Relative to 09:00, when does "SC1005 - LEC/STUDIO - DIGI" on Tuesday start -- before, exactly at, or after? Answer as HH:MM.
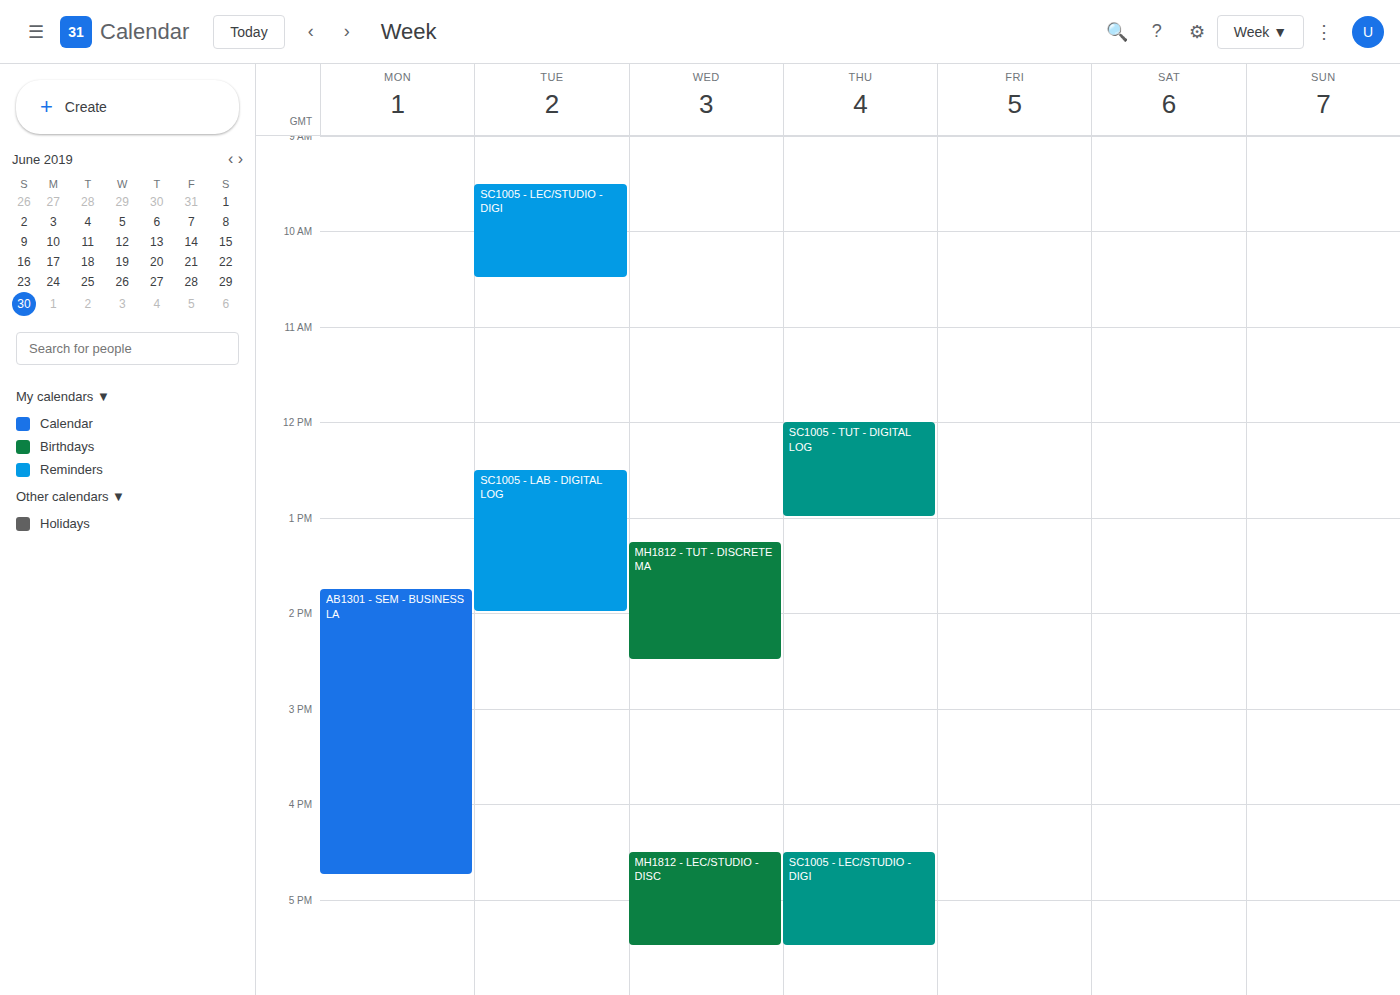
09:30 -- after 09:00, 30 minutes below the 09:00 line.